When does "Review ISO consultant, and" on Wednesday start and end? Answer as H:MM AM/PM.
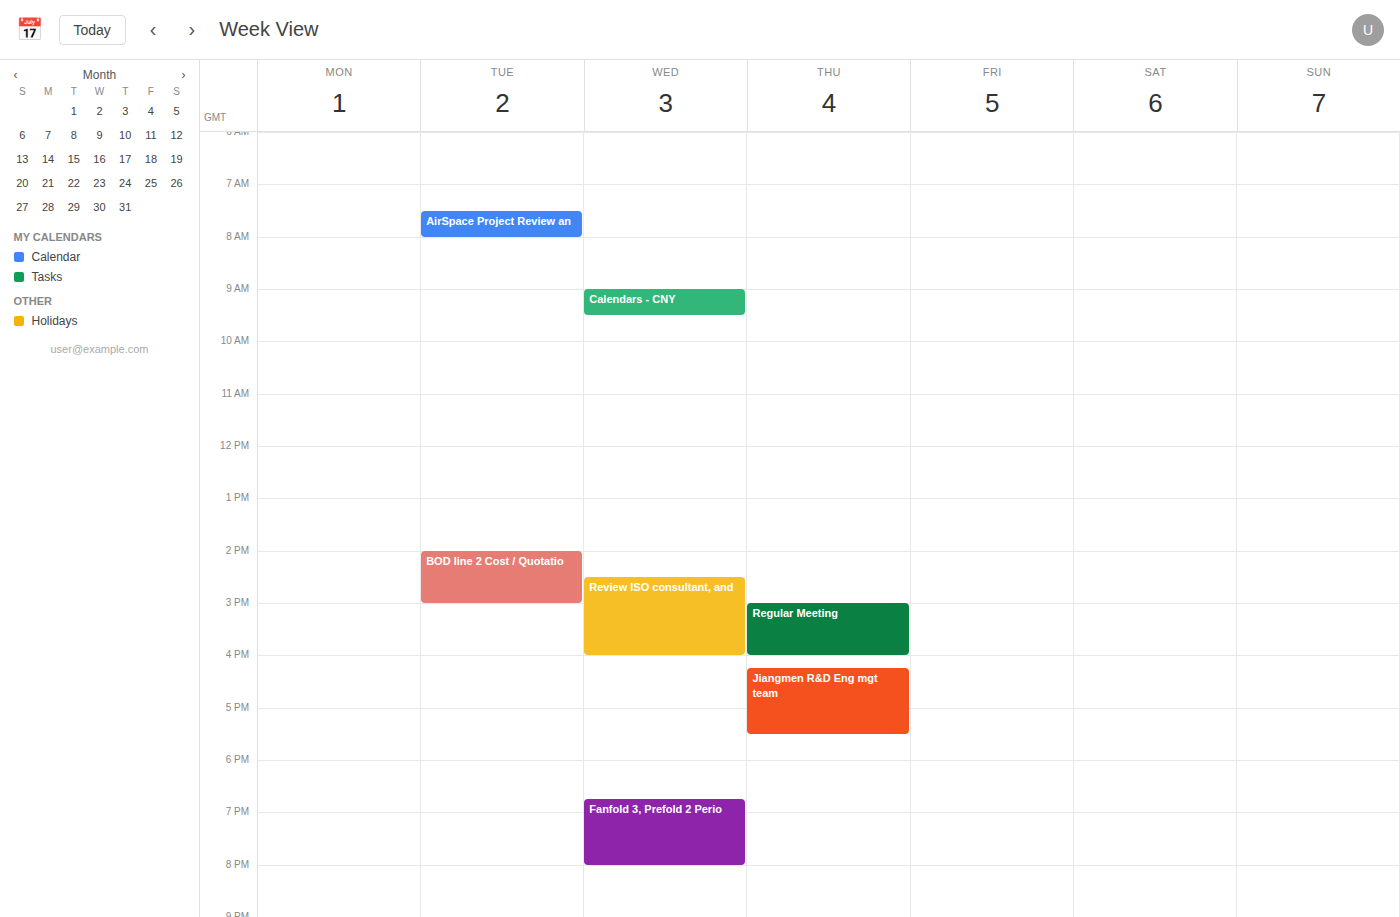
2:30 PM to 4:00 PM